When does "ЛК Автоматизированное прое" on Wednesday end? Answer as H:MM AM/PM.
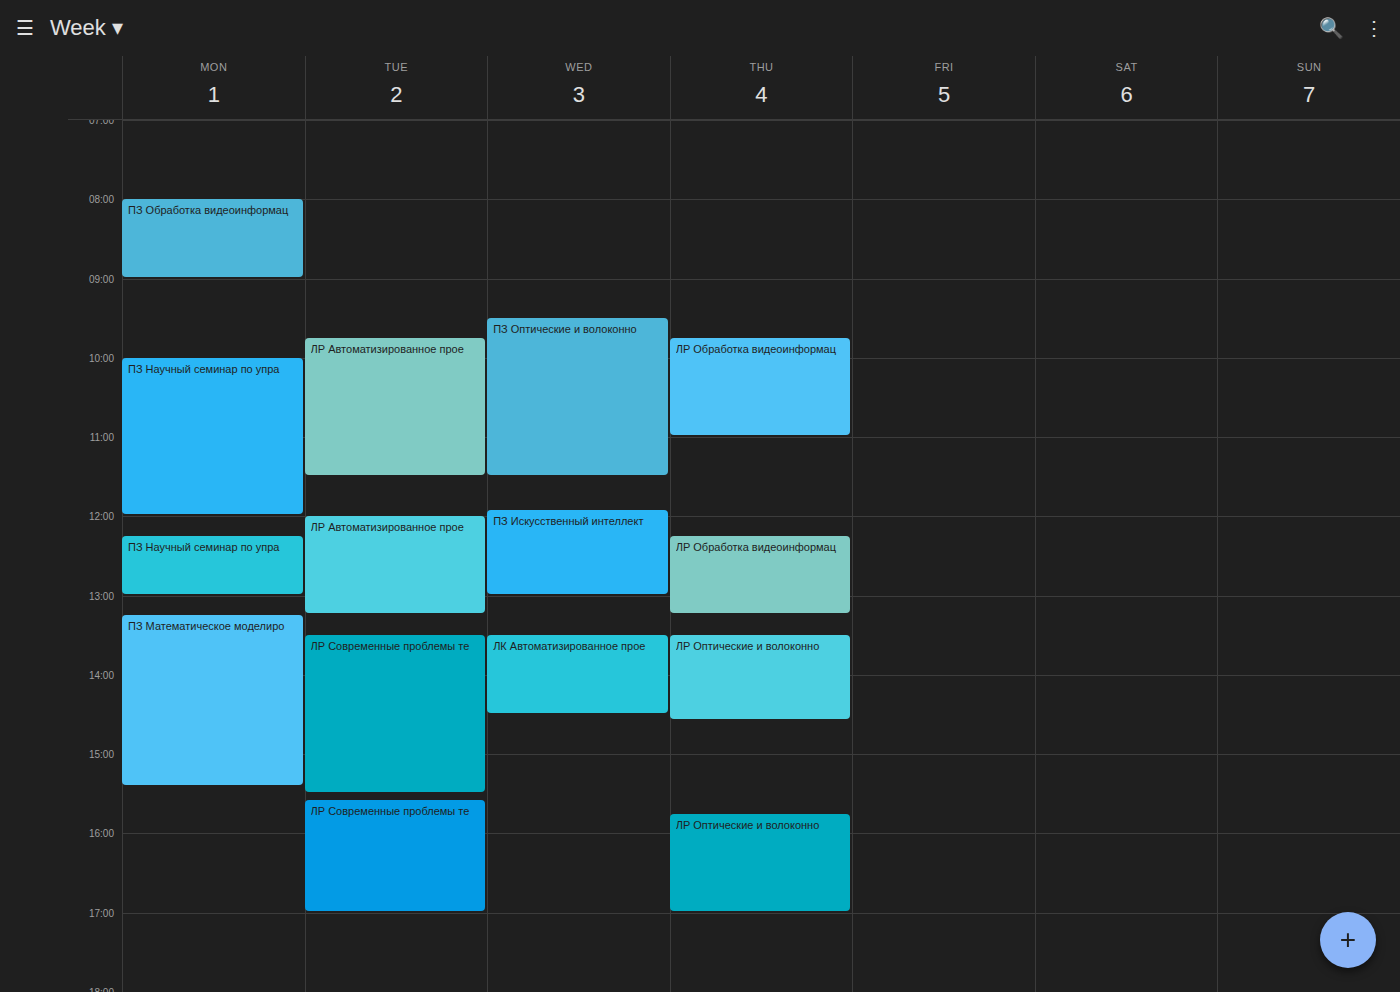
2:30 PM